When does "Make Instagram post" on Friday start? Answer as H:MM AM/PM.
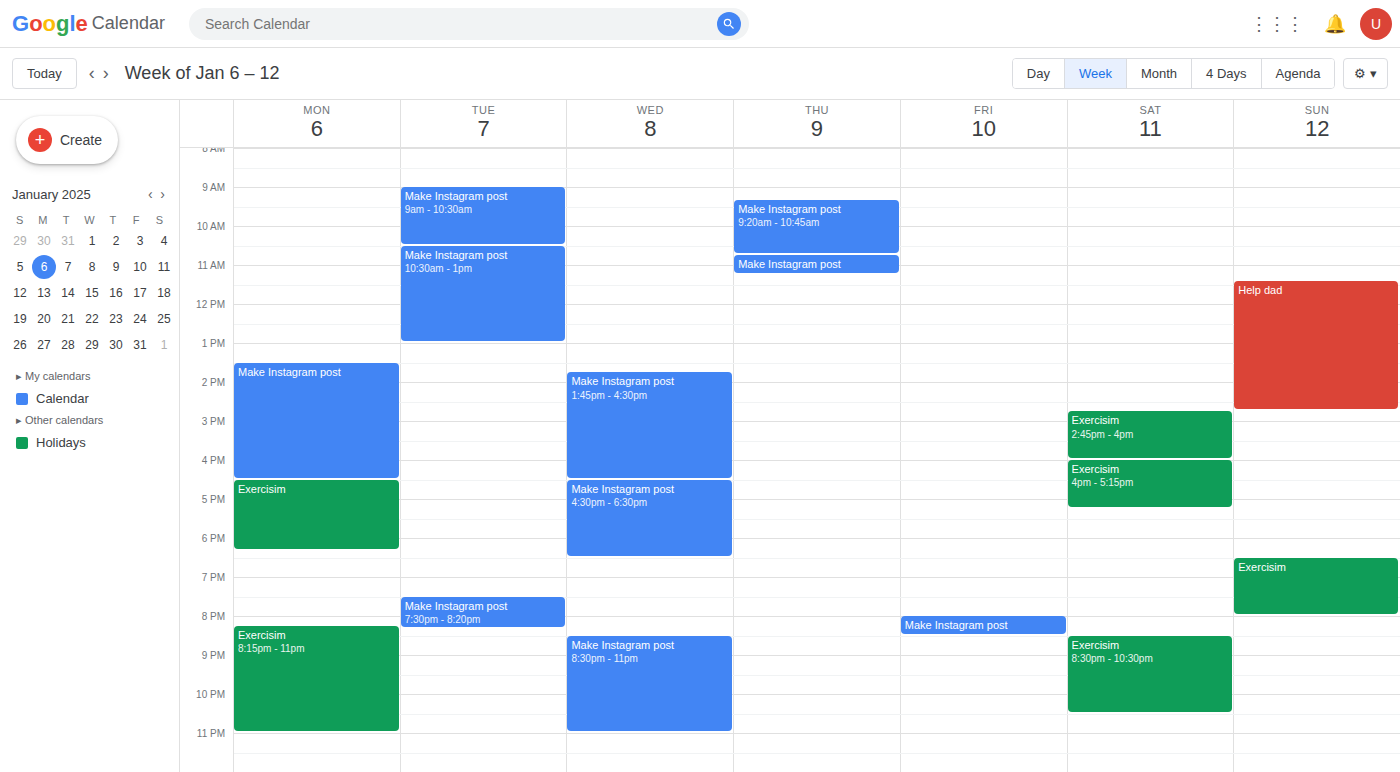
8:00 PM